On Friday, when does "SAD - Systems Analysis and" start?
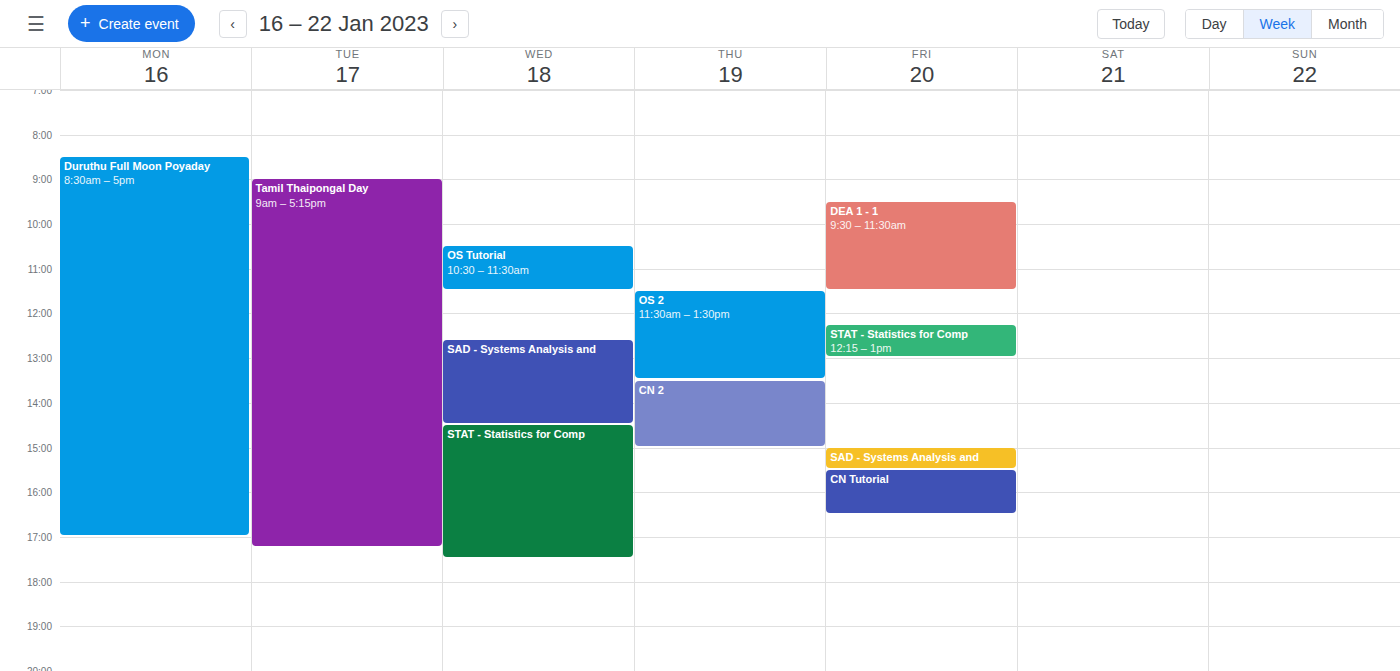
15:00